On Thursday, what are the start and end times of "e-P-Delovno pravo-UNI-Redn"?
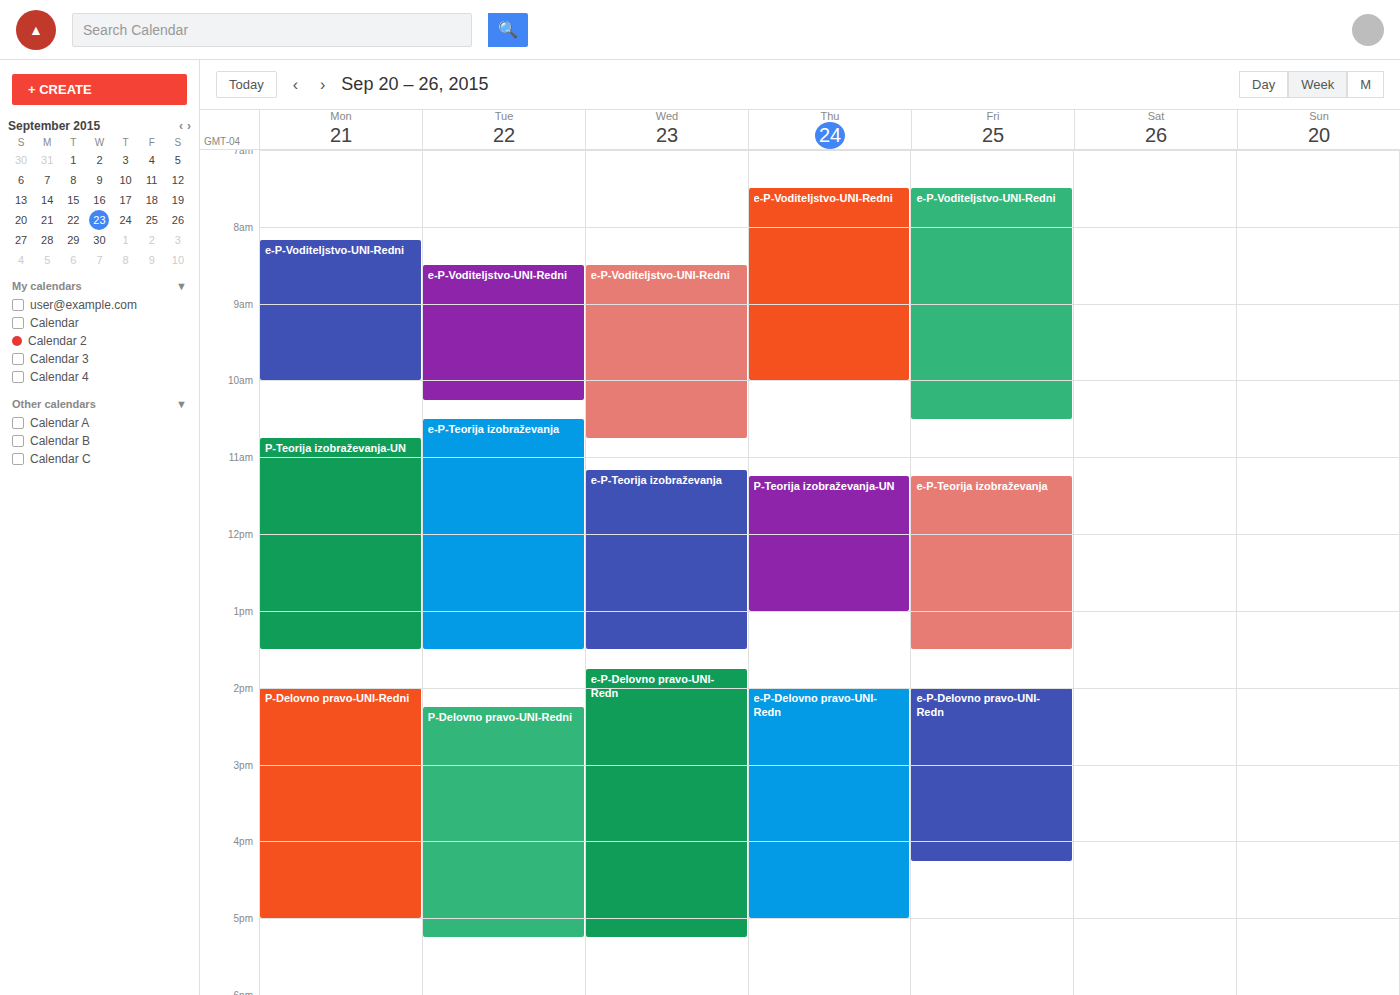
14:00 to 17:00